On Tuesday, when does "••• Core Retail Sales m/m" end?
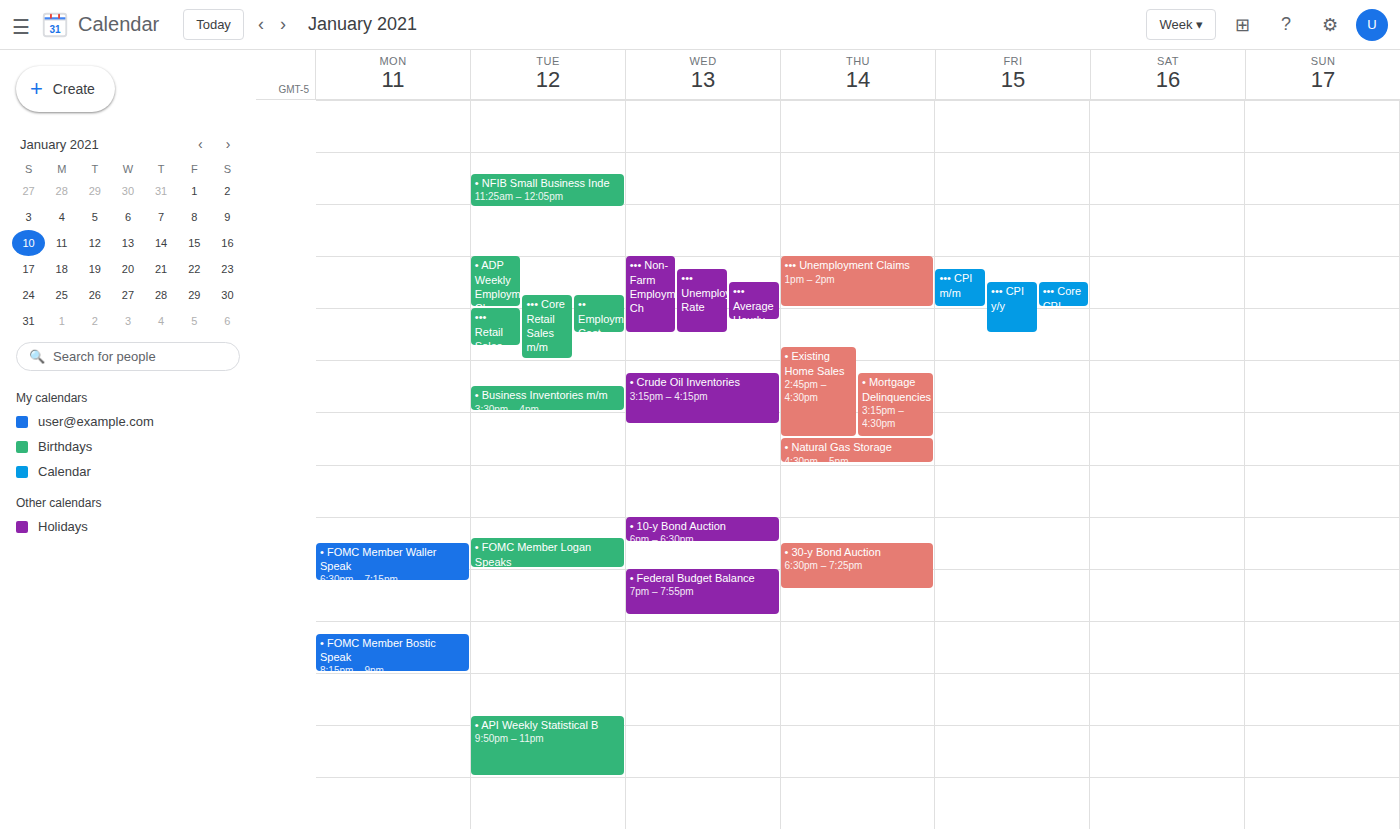
3:00 PM